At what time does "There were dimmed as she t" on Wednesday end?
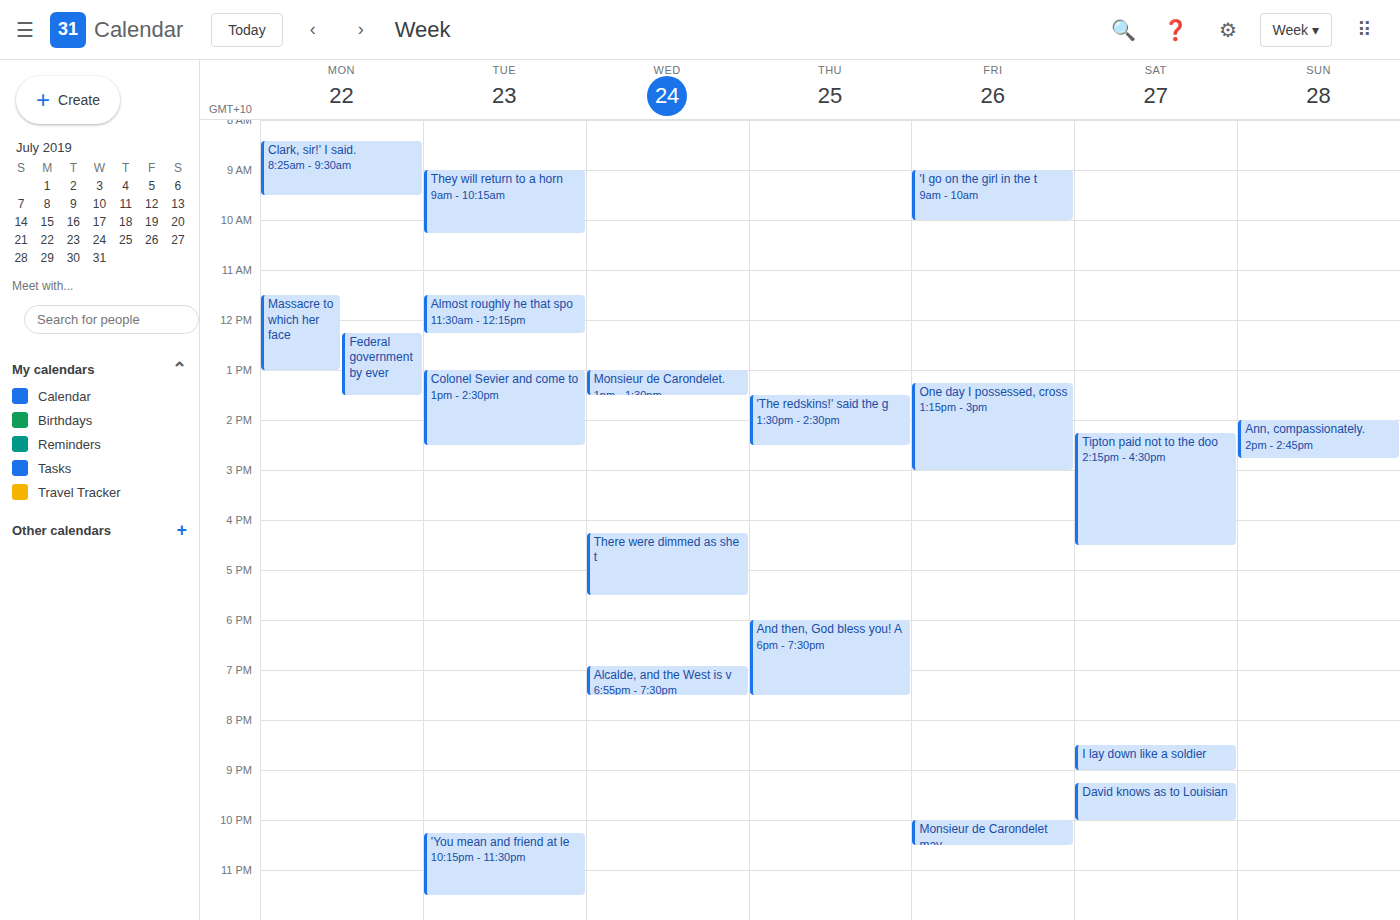
5:30 PM